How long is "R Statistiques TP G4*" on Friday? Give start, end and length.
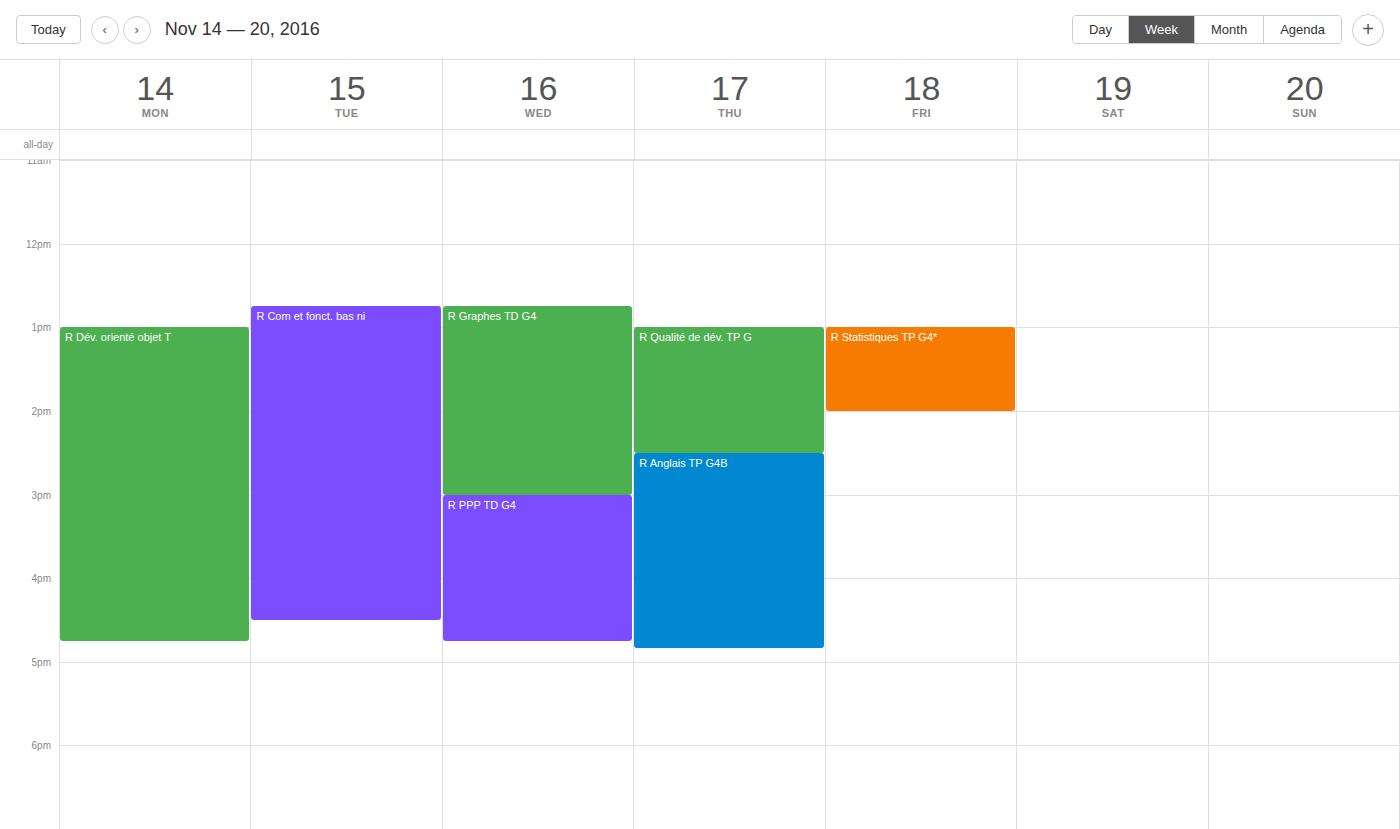
1:00 PM to 2:00 PM, 1 hour